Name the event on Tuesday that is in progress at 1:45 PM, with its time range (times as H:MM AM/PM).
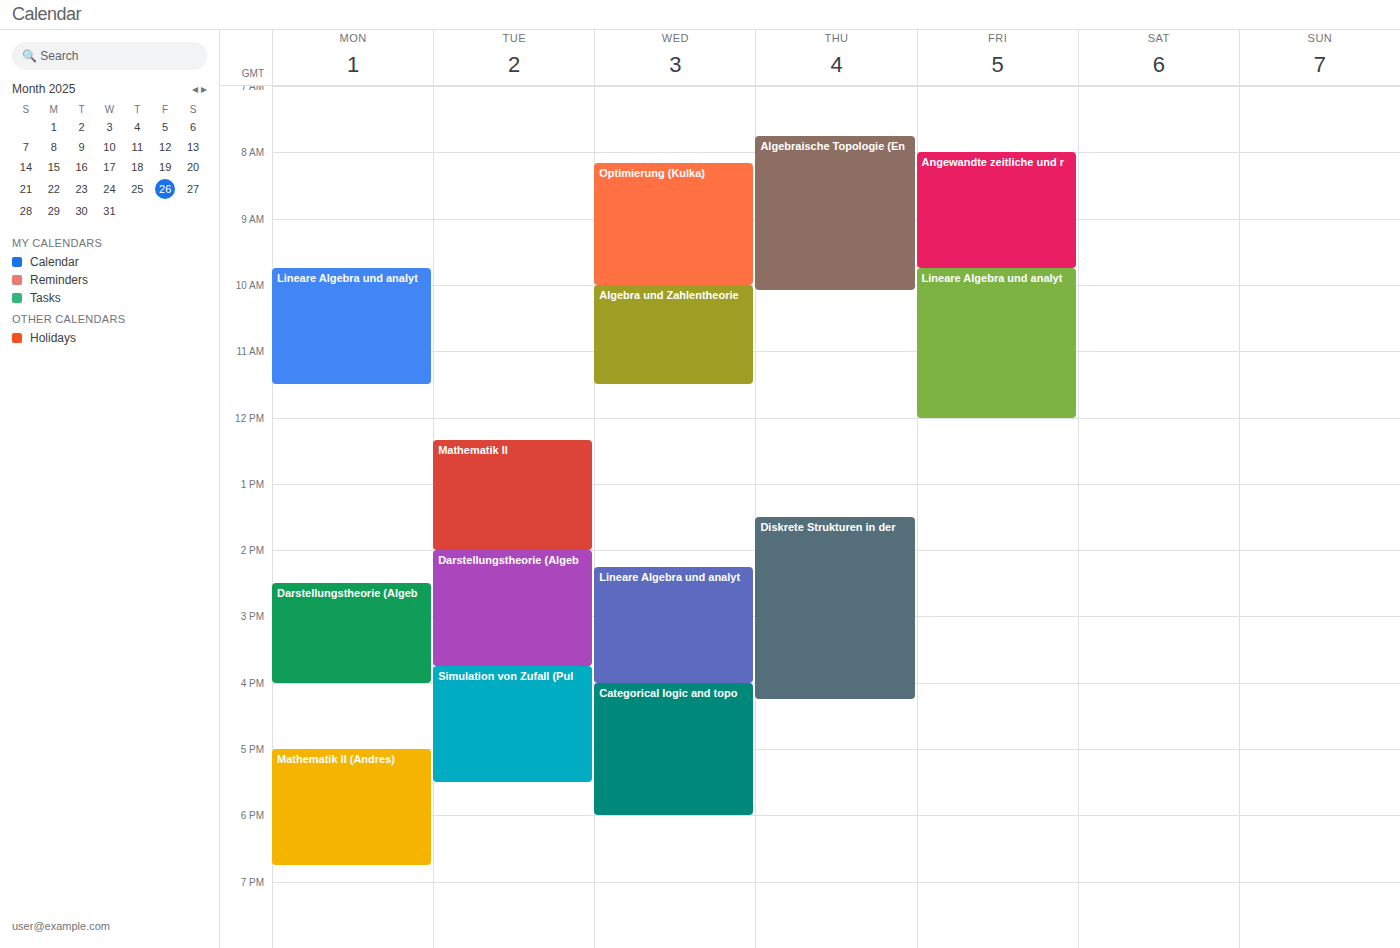
"Mathematik II", 12:20 PM to 2:00 PM